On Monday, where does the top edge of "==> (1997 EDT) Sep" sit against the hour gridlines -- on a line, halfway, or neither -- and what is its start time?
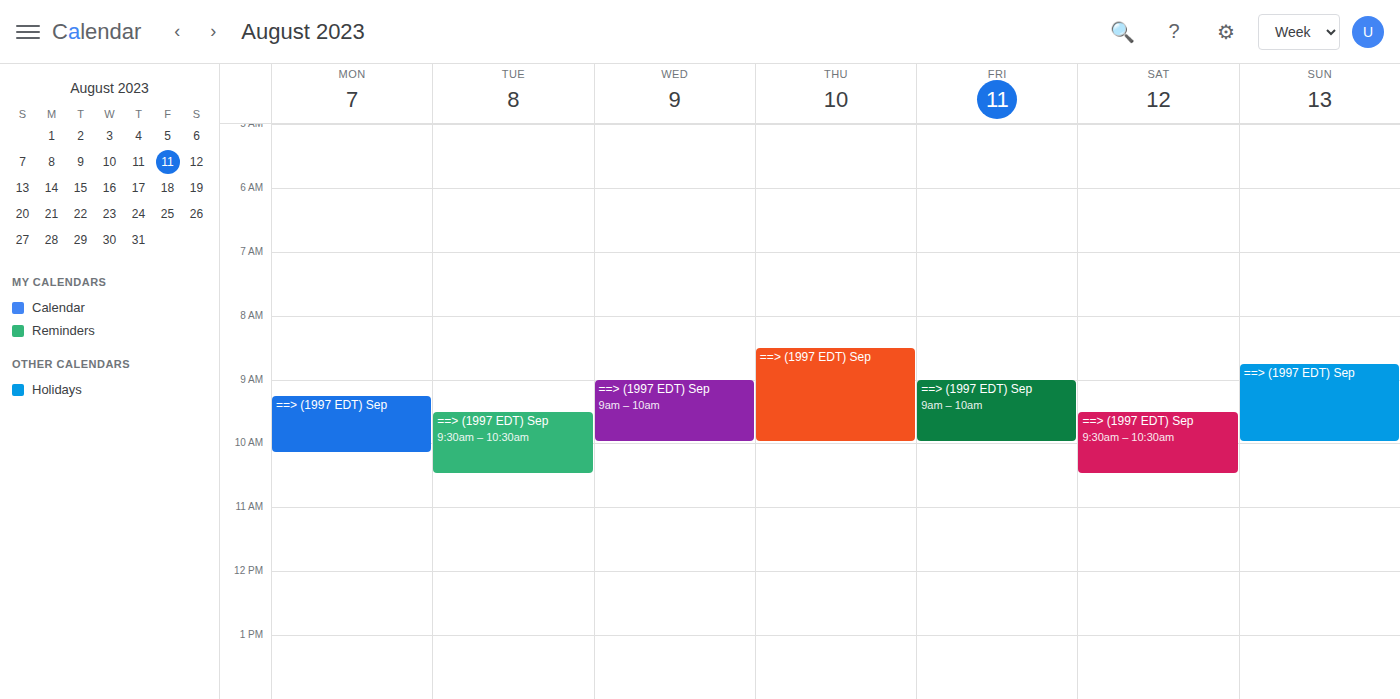
9:15 AM -- neither: a quarter of the way from the 9 AM line to the 10 AM line.